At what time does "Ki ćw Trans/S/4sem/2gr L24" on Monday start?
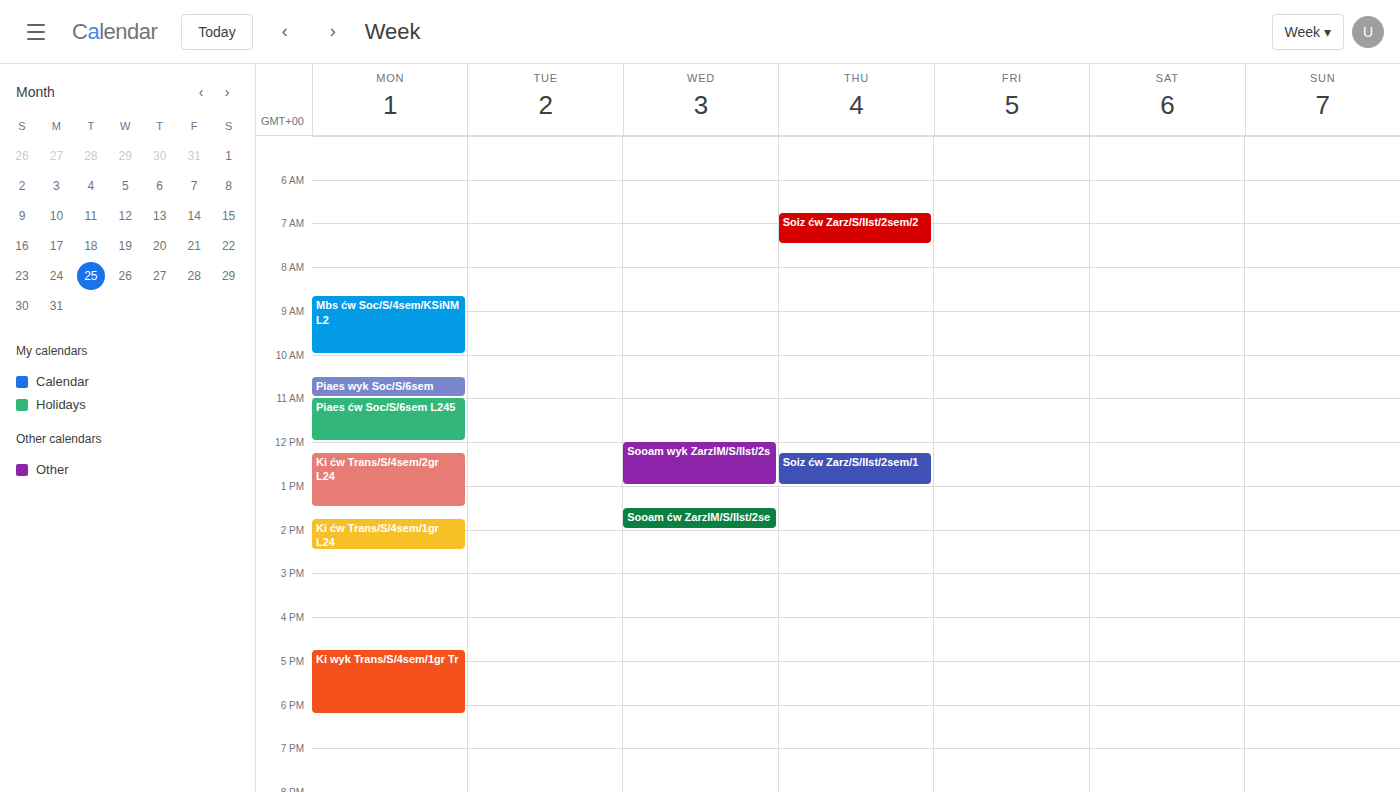
12:15